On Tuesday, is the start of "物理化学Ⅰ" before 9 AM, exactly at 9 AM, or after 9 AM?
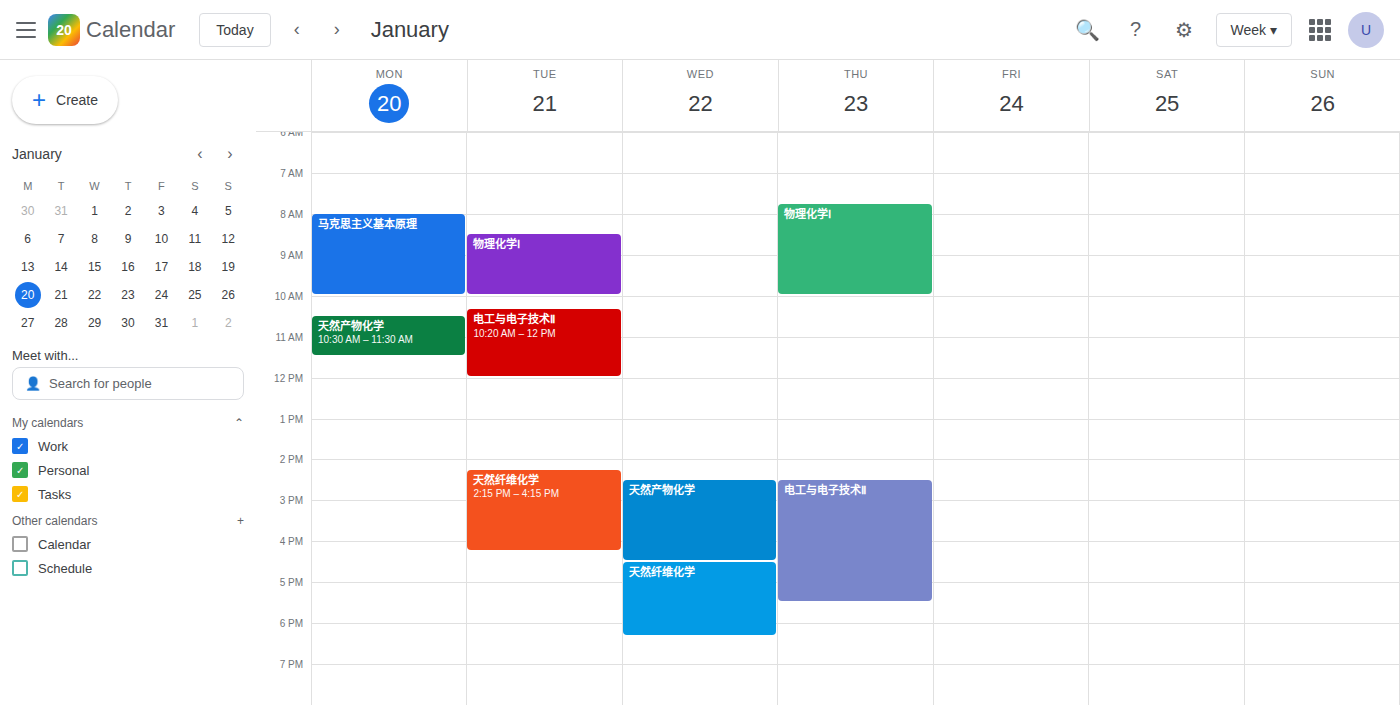
8:30 AM -- before 9 AM, 30 minutes above the 9 AM line.